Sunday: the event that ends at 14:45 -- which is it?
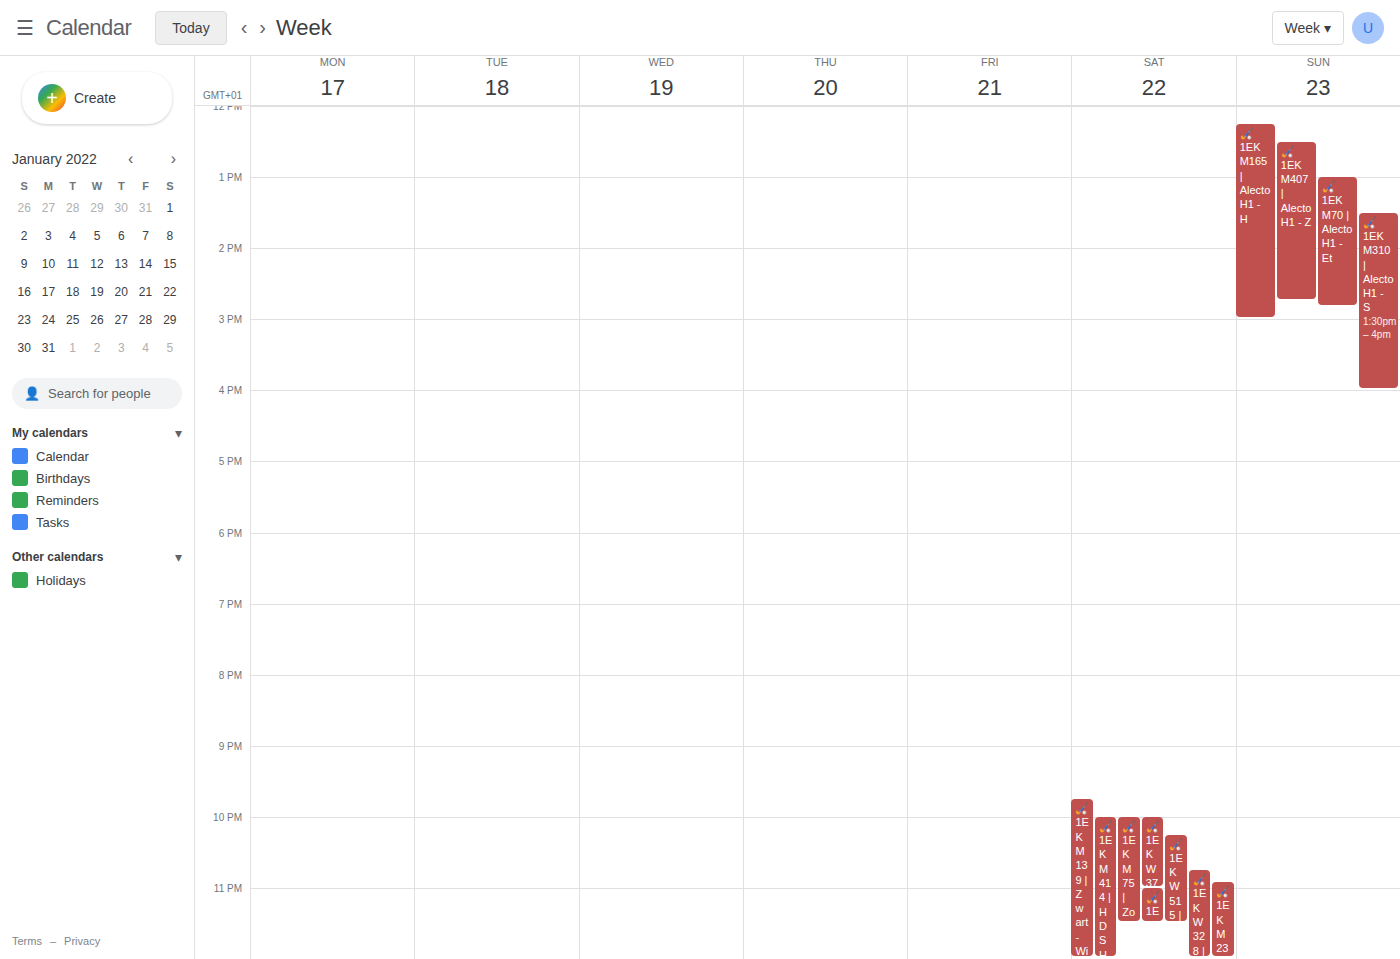
"🏑 1EK M407 | Alecto H1 - Z"